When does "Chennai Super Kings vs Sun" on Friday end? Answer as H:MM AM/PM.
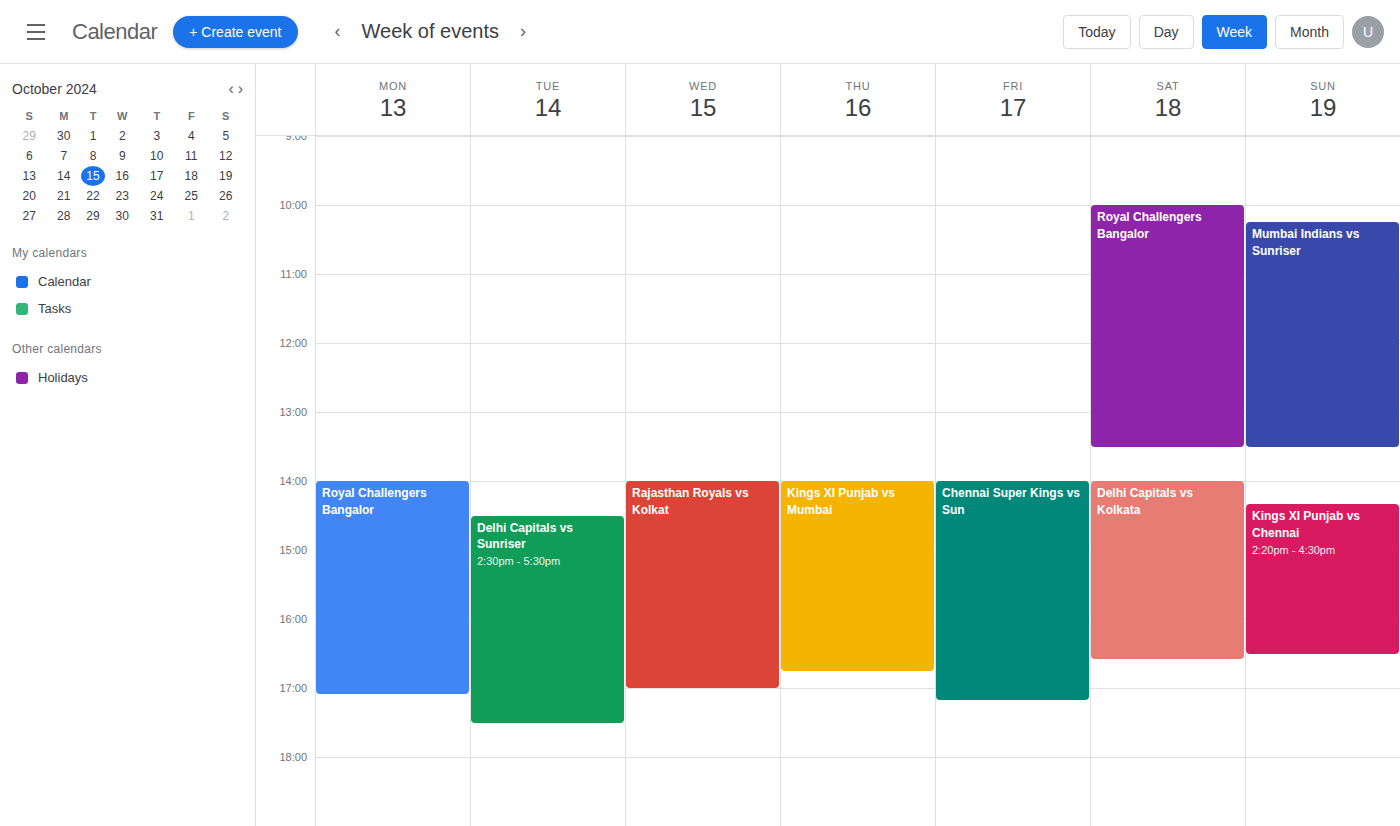
5:10 PM